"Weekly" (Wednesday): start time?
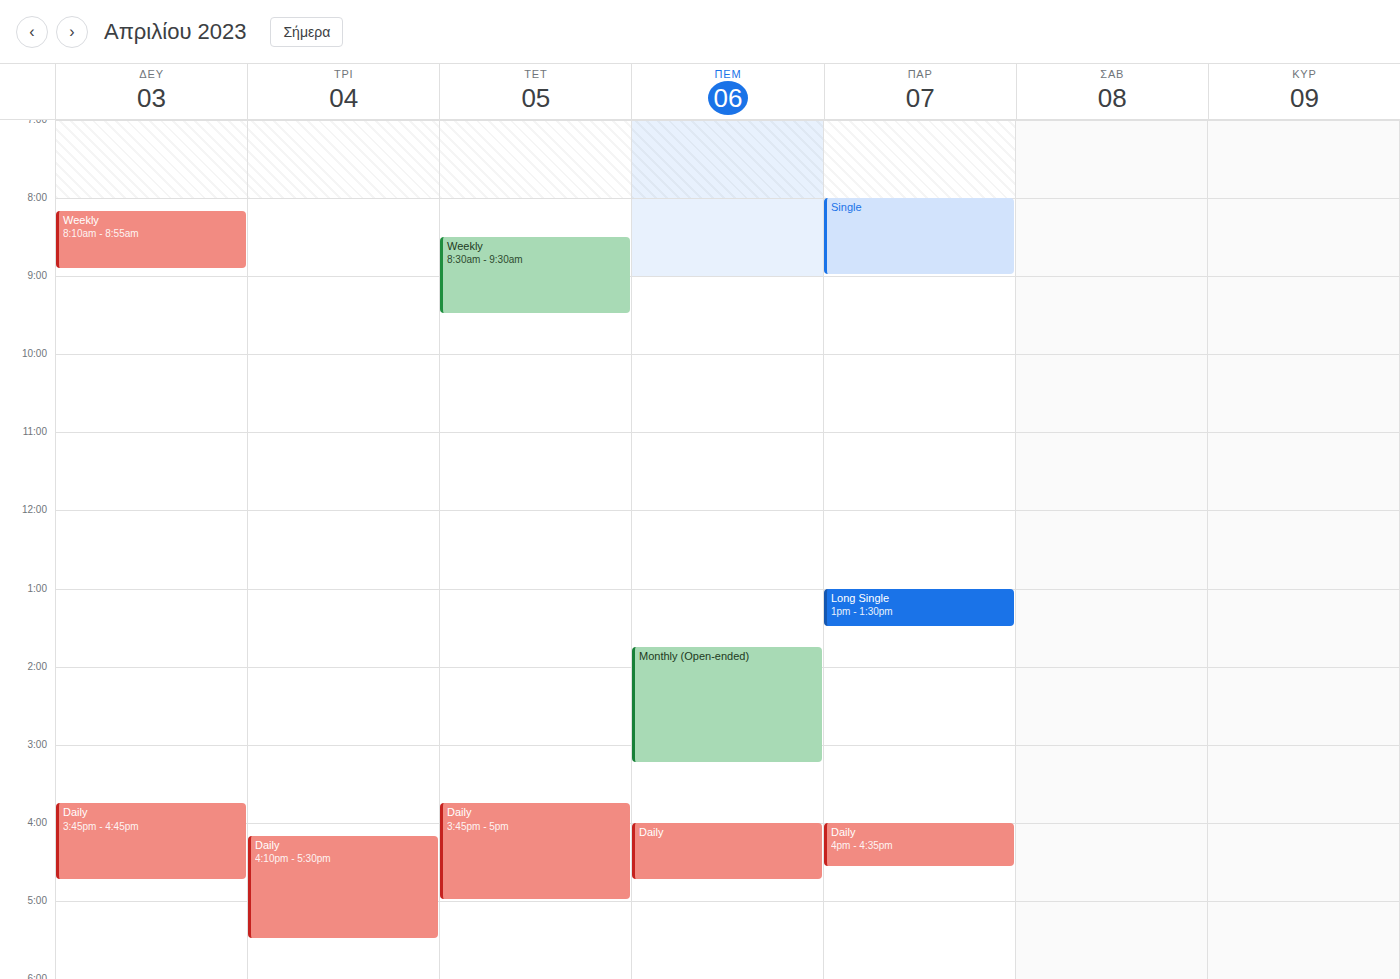
8:30 AM